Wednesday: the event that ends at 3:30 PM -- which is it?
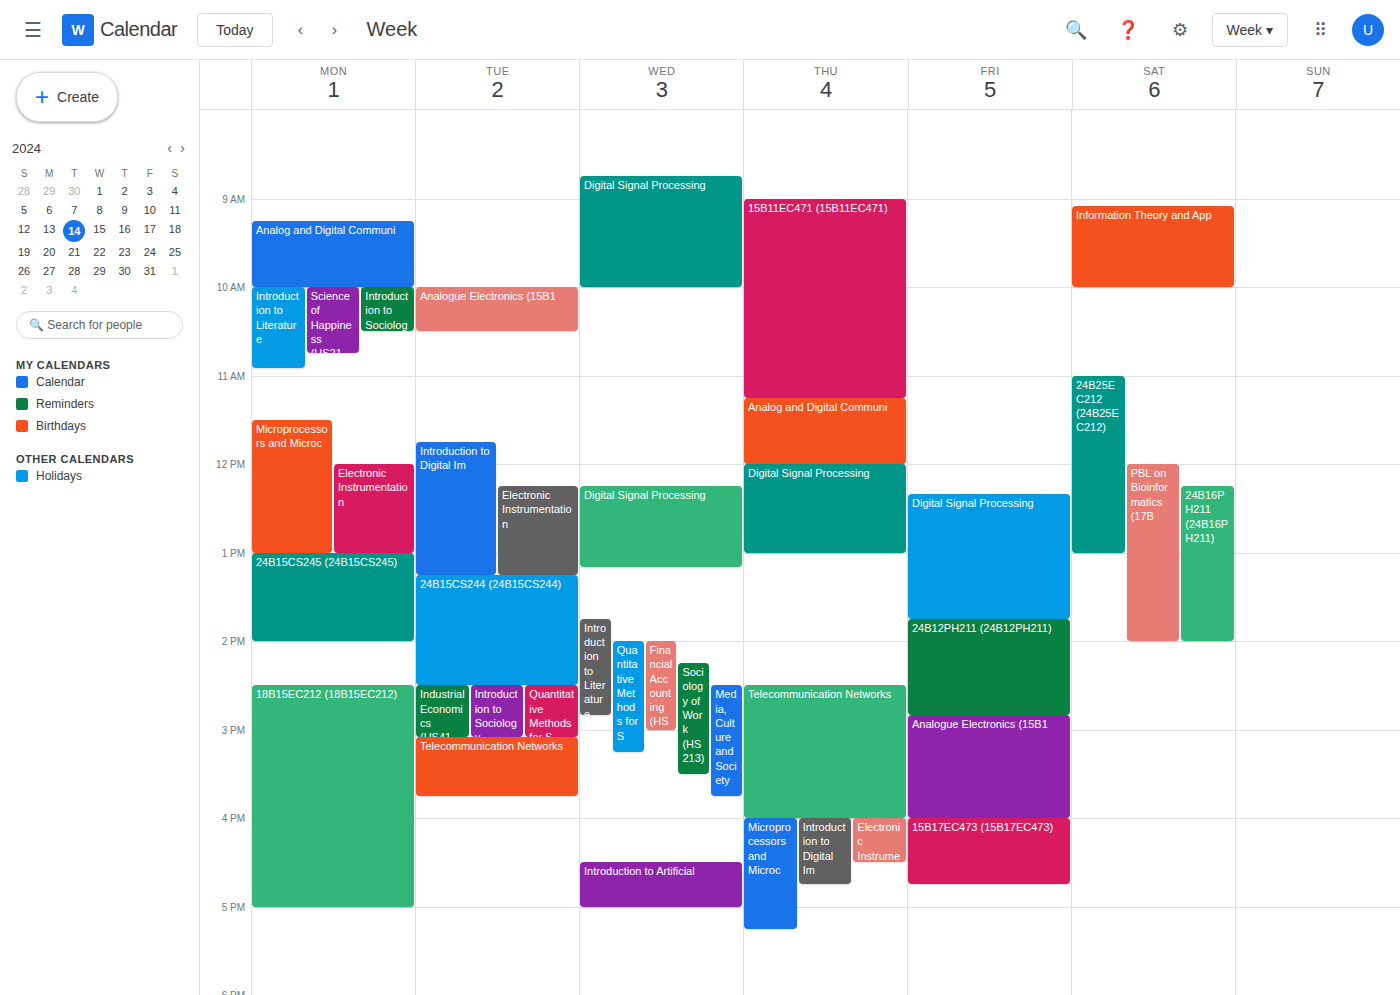
"Sociology of Work (HS213)"